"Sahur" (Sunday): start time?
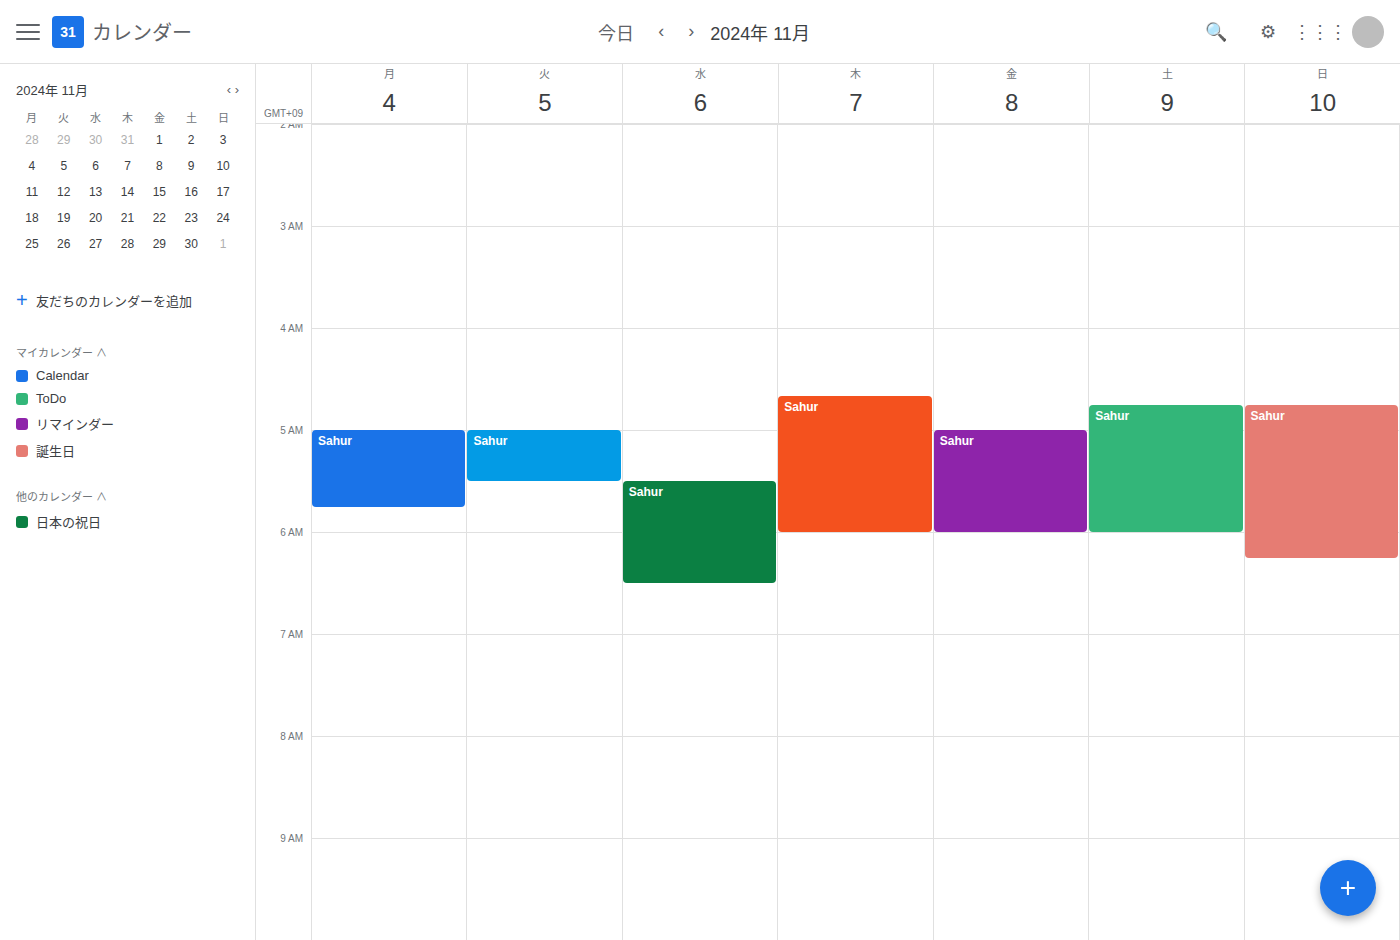
4:45 AM